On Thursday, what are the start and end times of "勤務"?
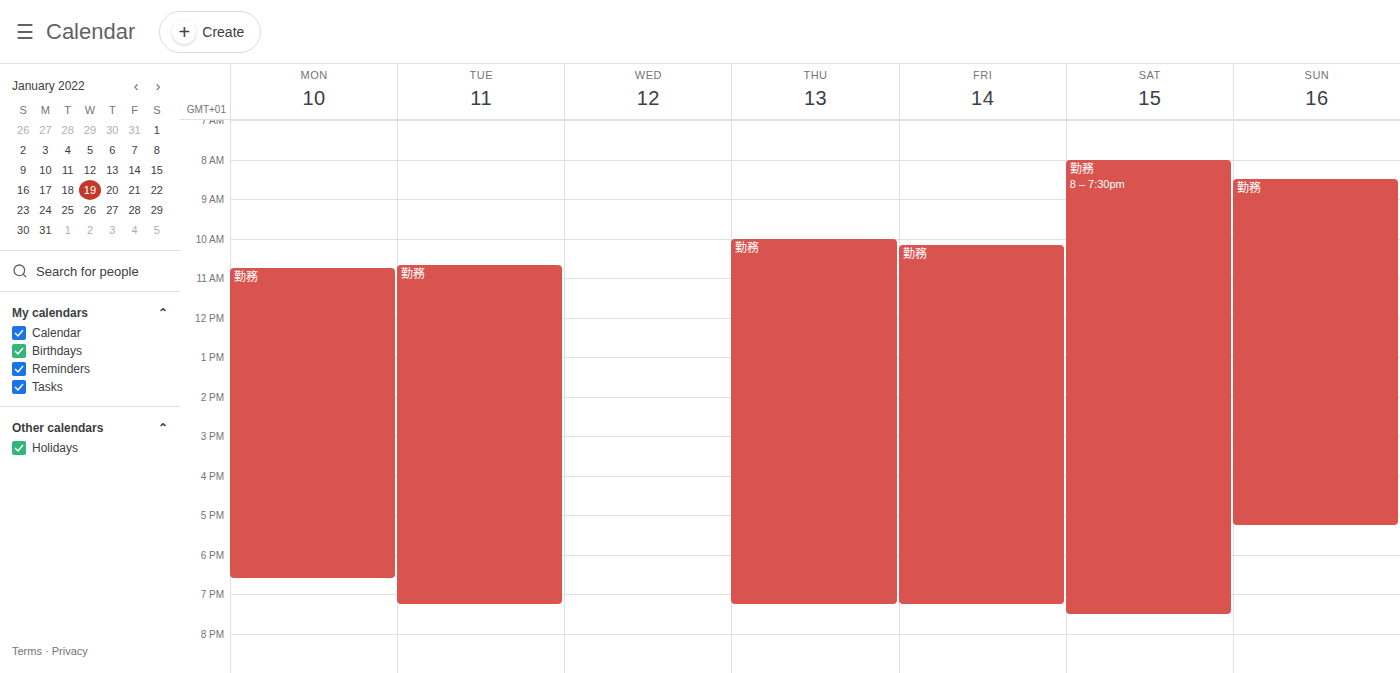
10:00 AM to 7:15 PM